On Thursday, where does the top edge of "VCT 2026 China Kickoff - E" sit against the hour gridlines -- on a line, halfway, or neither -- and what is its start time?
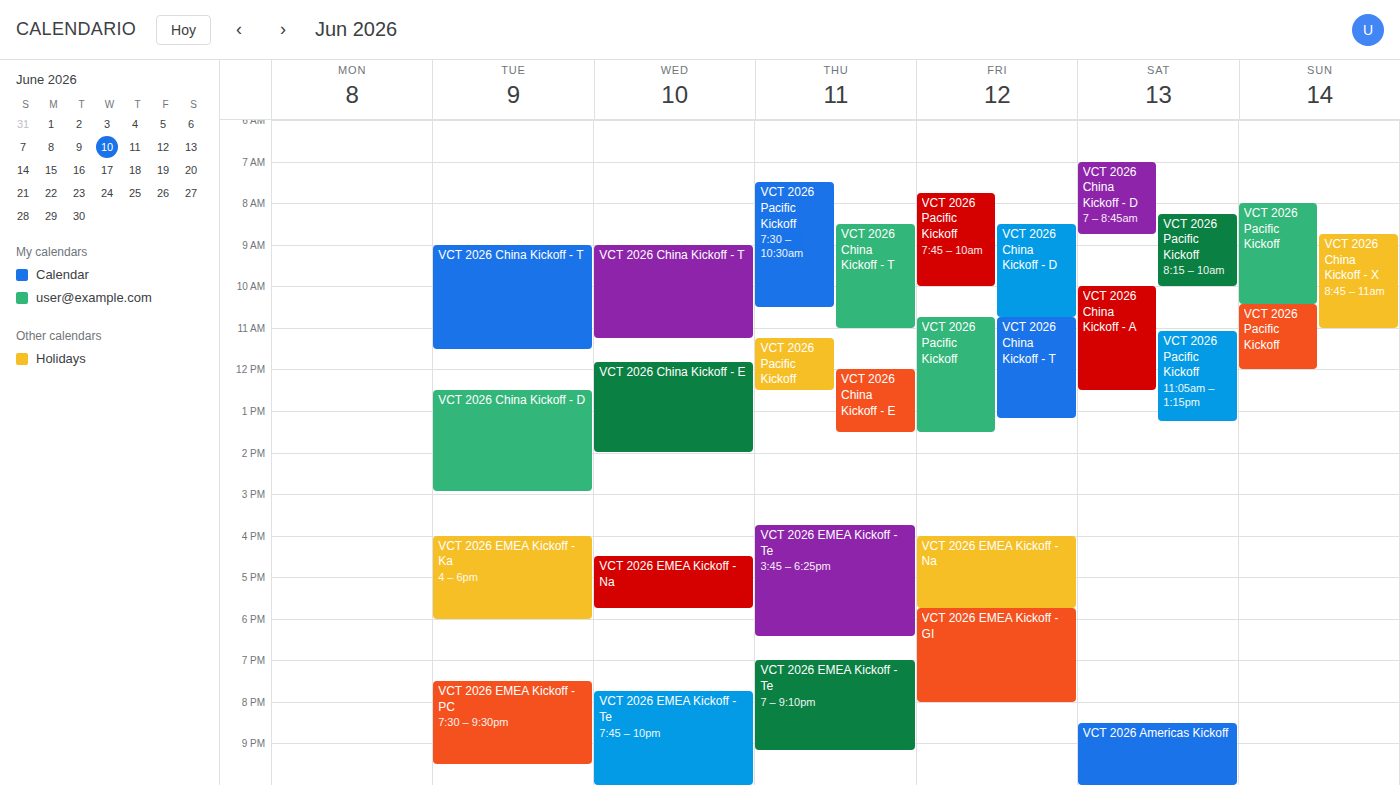
12:00 PM -- exactly on the 12 PM line.